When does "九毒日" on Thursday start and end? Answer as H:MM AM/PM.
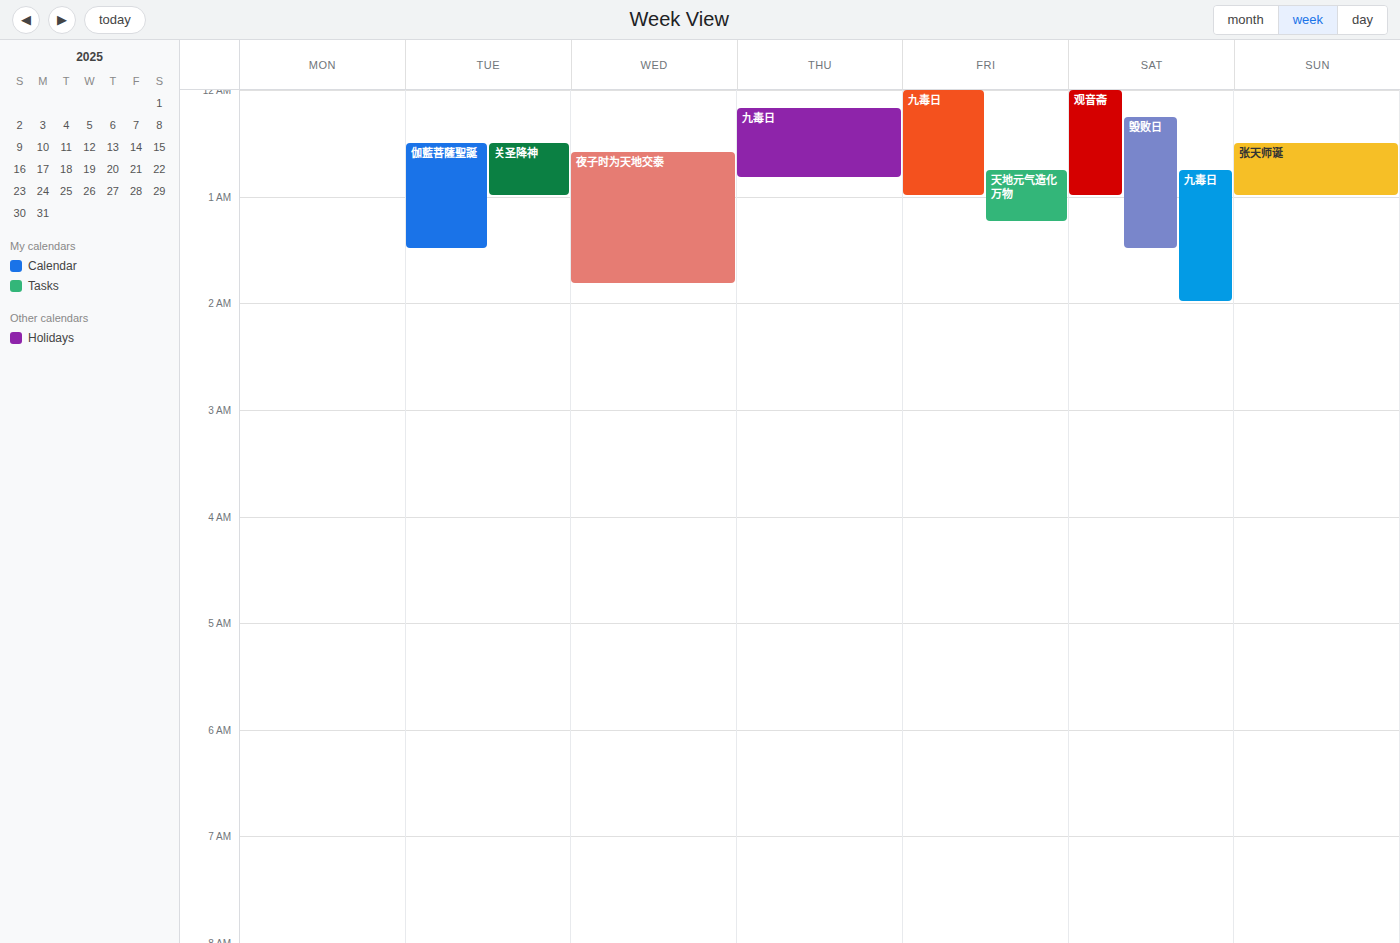
12:10 AM to 12:50 AM